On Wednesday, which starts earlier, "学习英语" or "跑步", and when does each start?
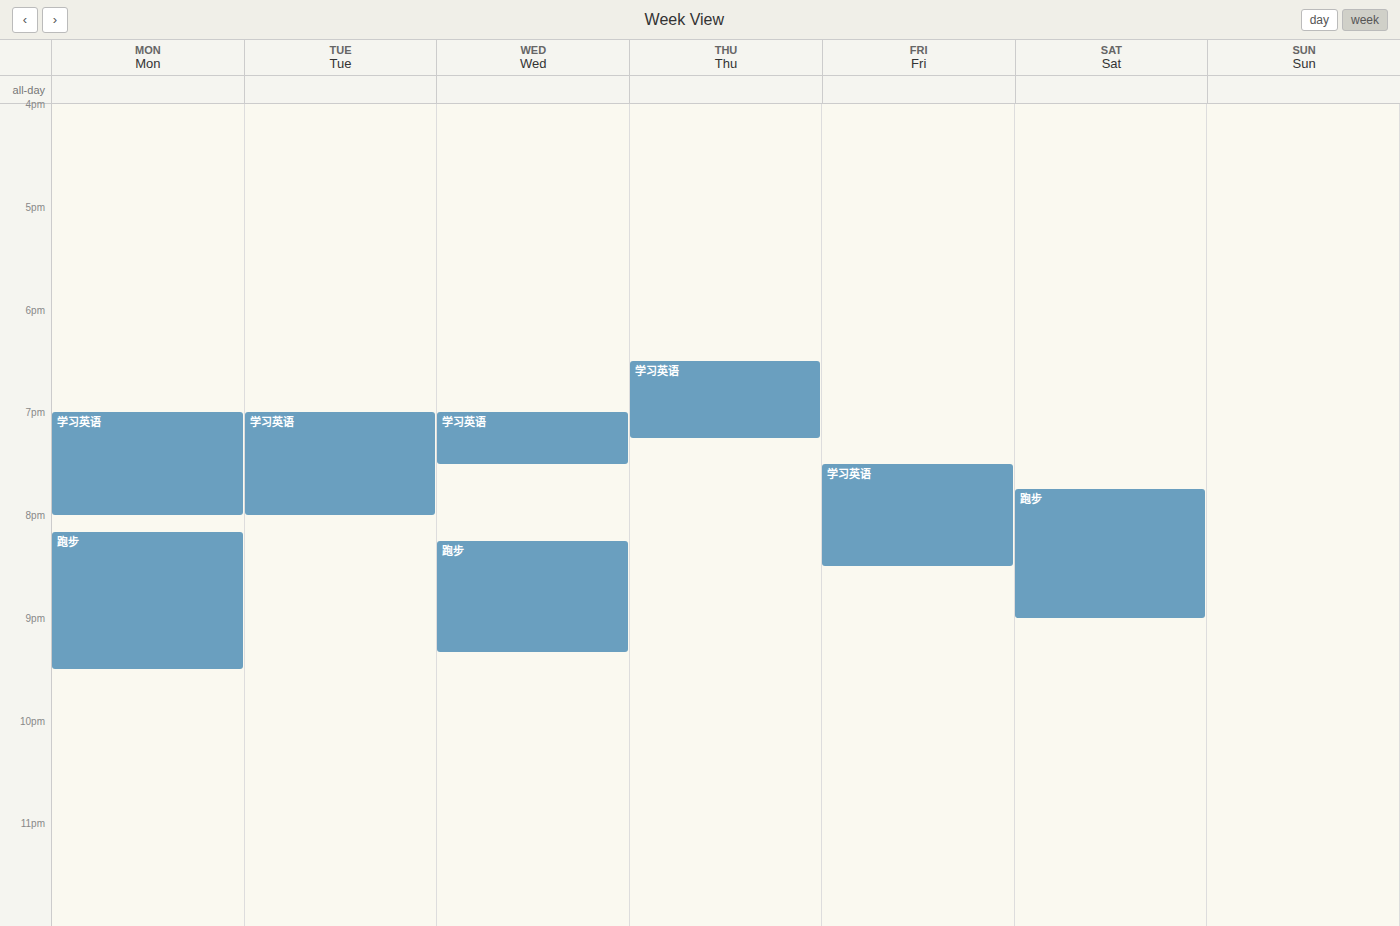
"学习英语" 7:00 PM; "跑步" 8:15 PM.